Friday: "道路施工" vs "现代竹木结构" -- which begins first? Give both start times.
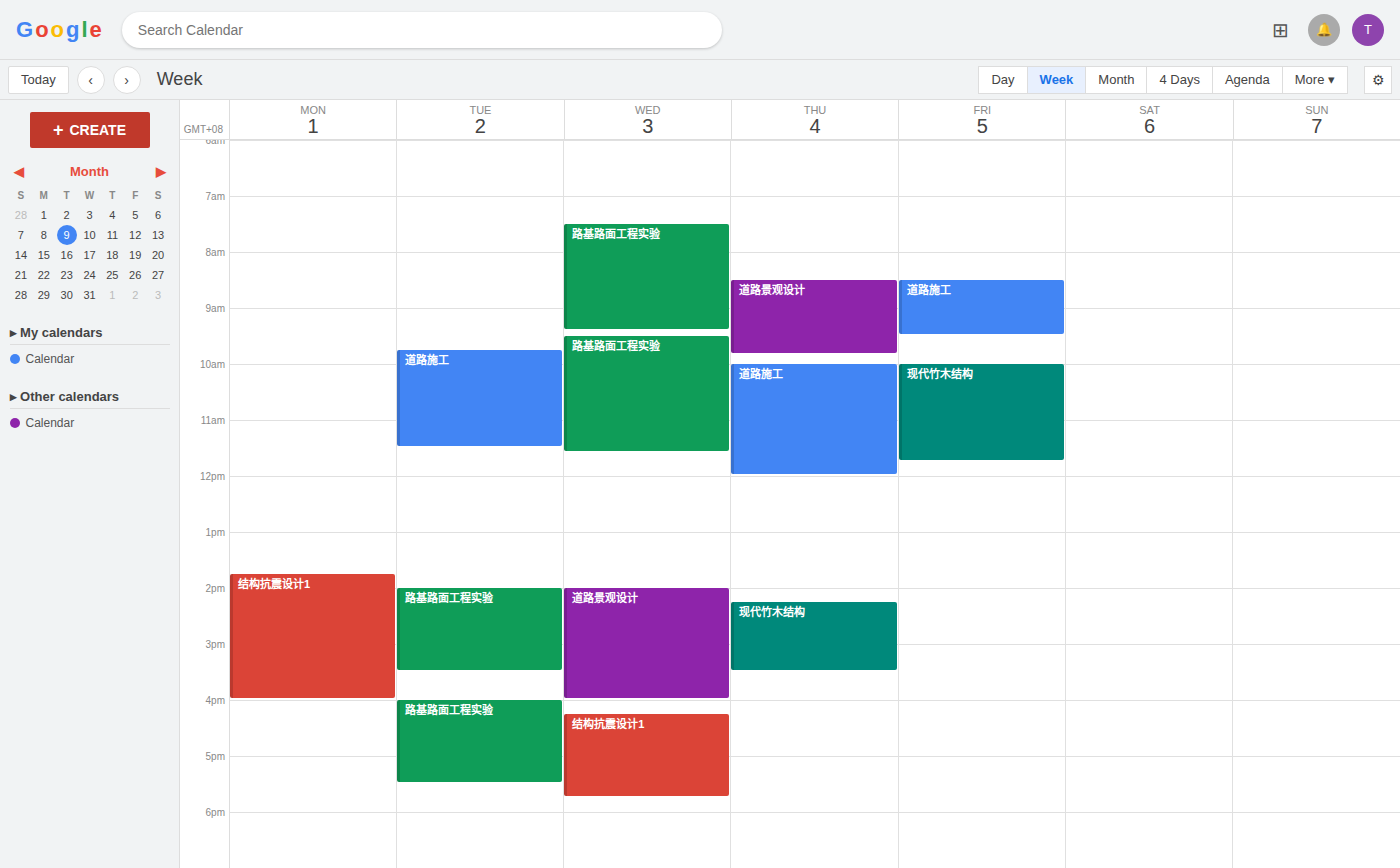
"道路施工" 8:30 AM; "现代竹木结构" 10:00 AM.